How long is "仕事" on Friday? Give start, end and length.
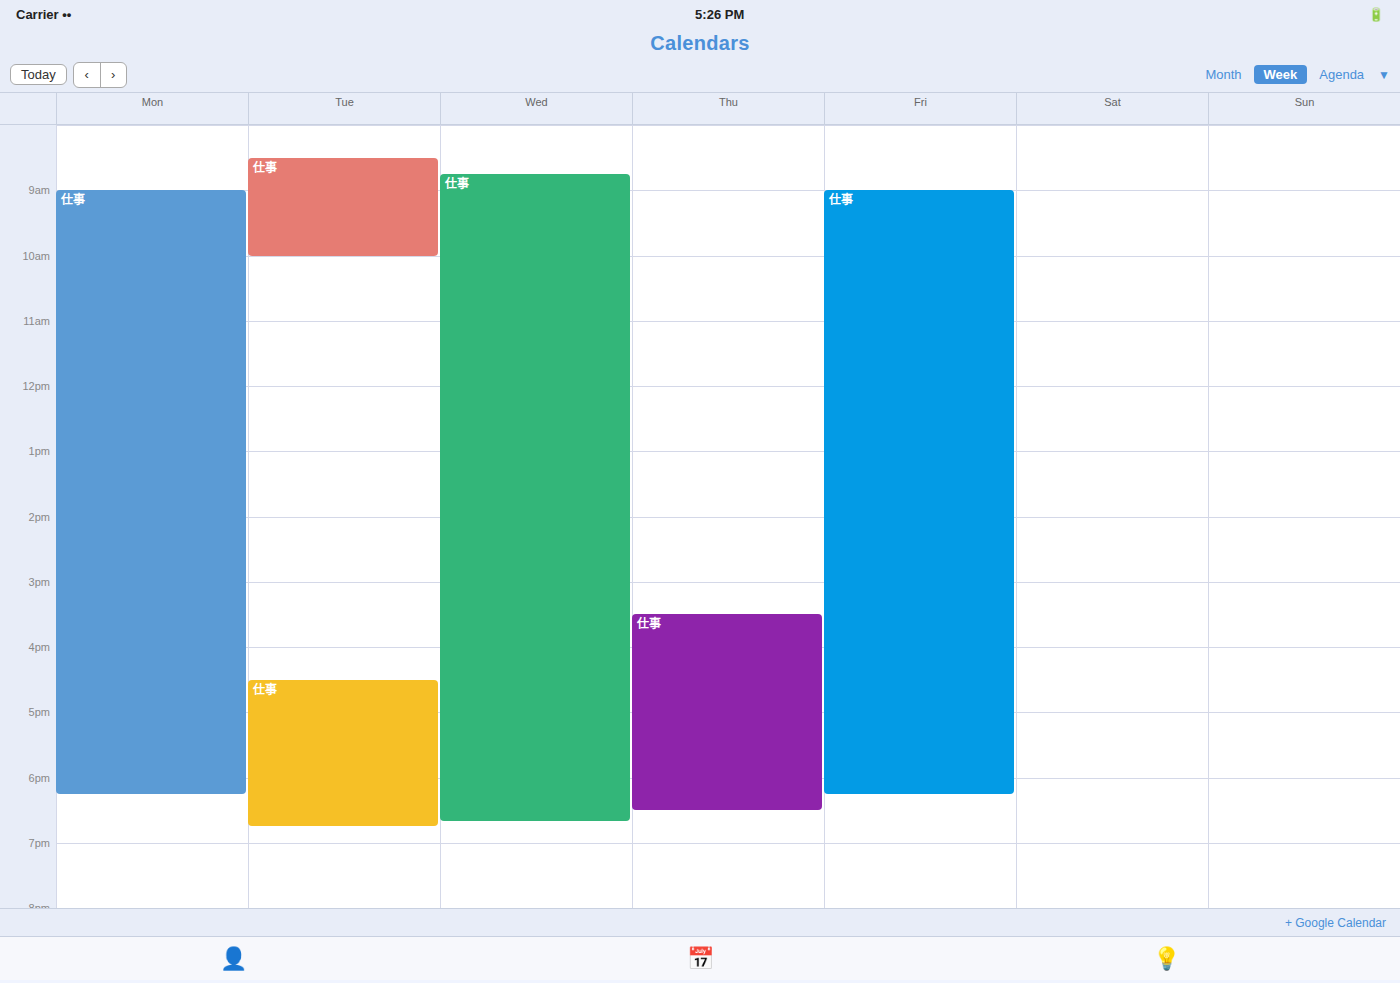
09:00 to 18:15, 9 hours 15 minutes